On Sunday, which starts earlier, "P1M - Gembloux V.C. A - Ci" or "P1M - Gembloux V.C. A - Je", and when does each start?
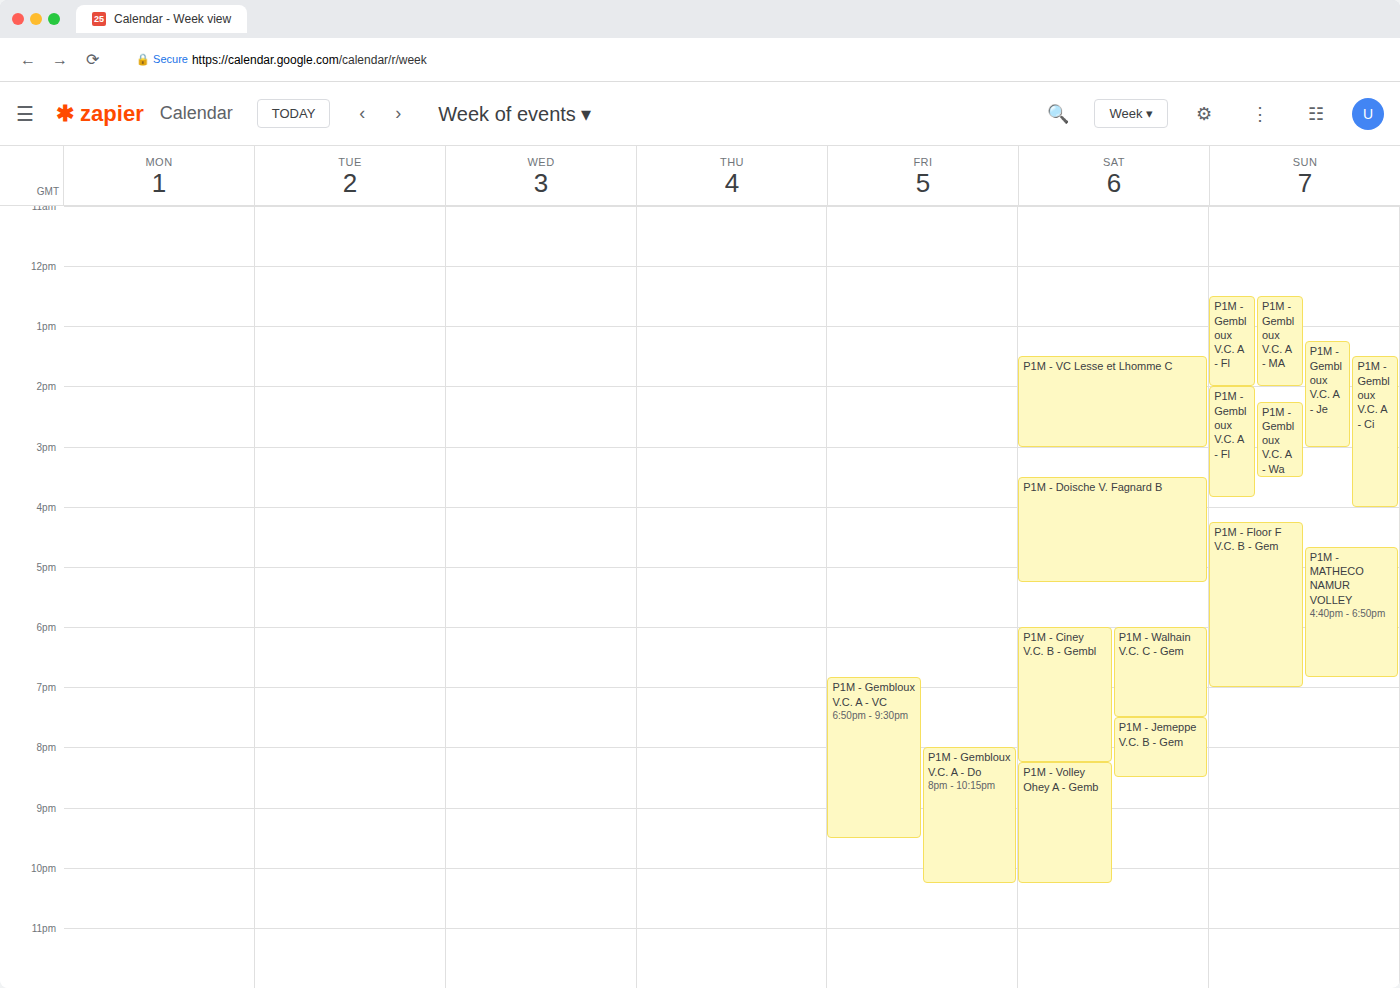
"P1M - Gembloux V.C. A - Je" 1:15 PM; "P1M - Gembloux V.C. A - Ci" 1:30 PM.